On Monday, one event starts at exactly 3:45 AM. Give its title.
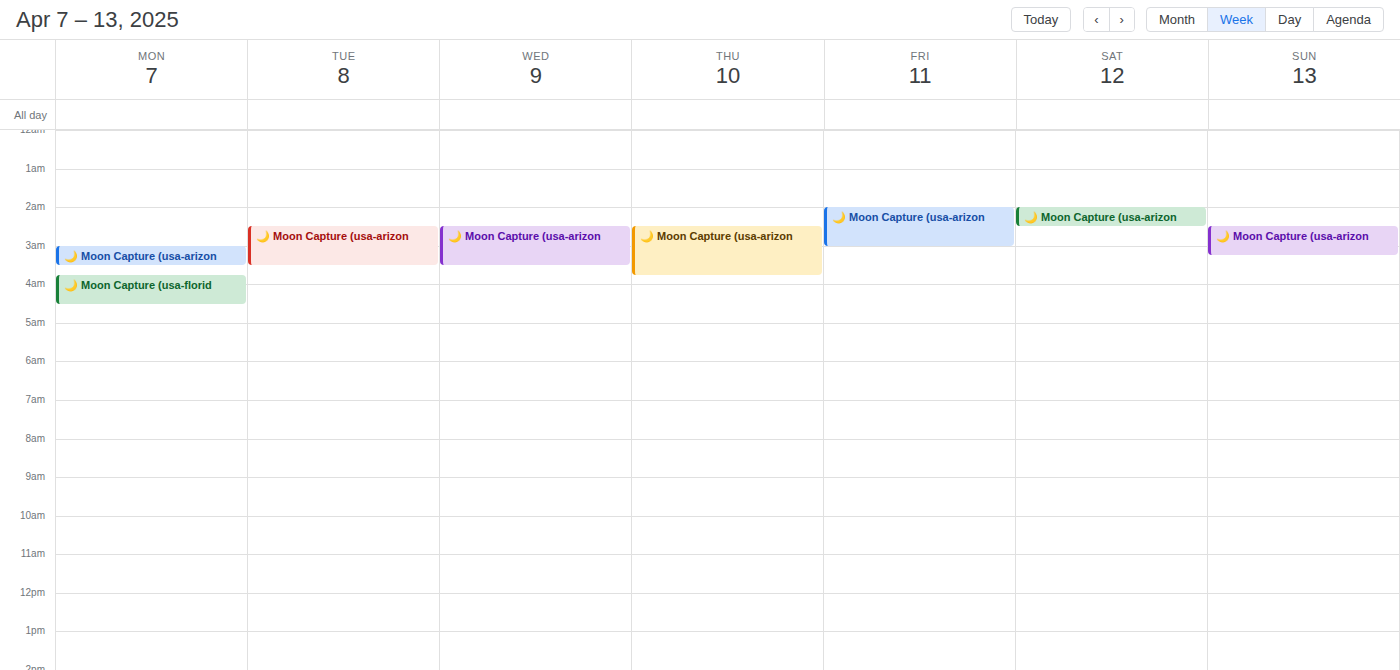
"🌙 Moon Capture (usa-florid"